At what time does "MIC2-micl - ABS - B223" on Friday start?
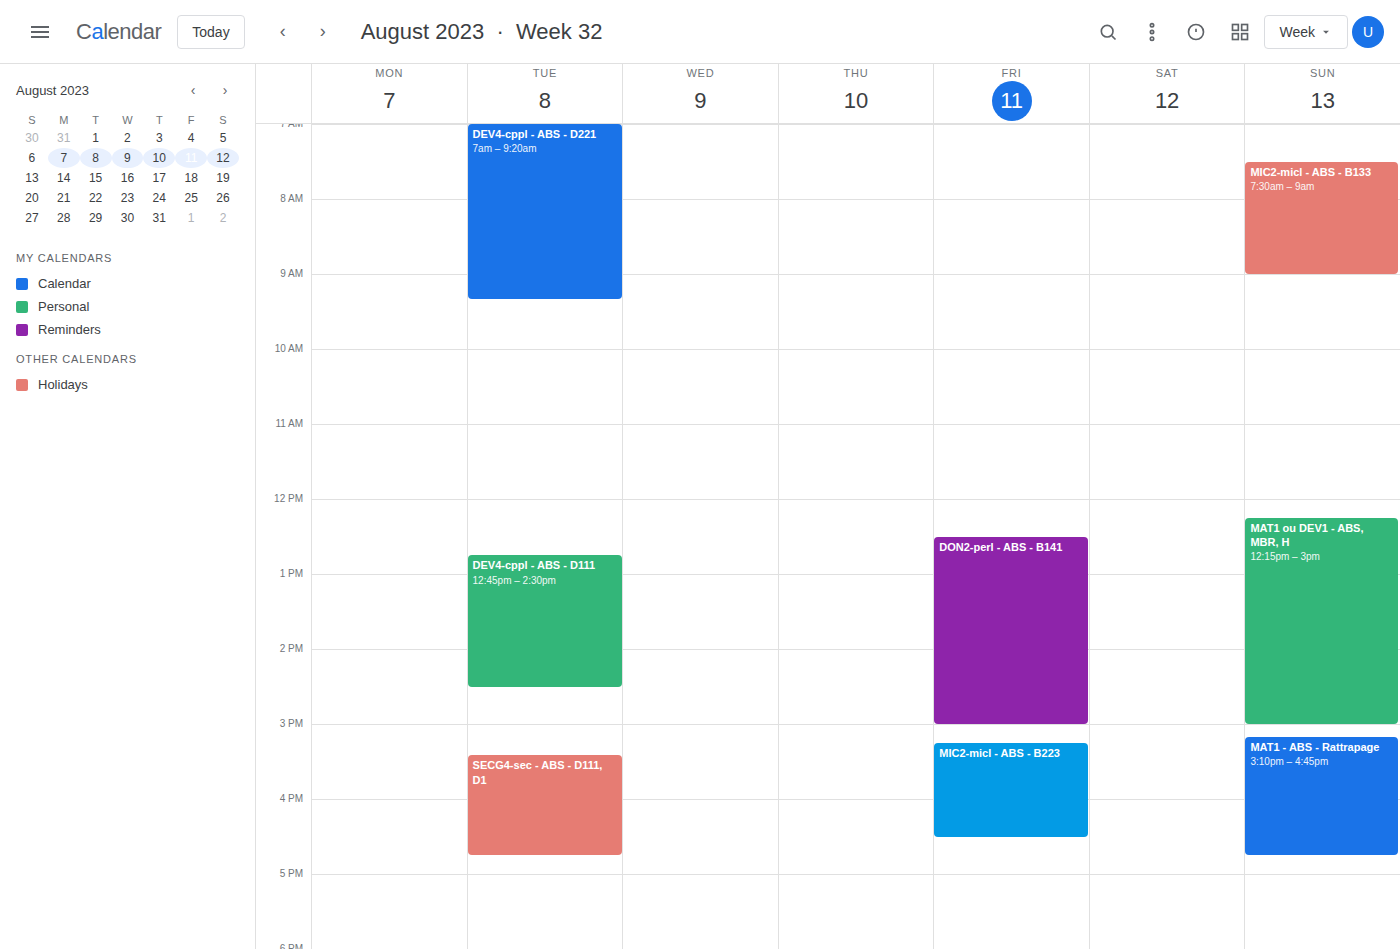
3:15 PM